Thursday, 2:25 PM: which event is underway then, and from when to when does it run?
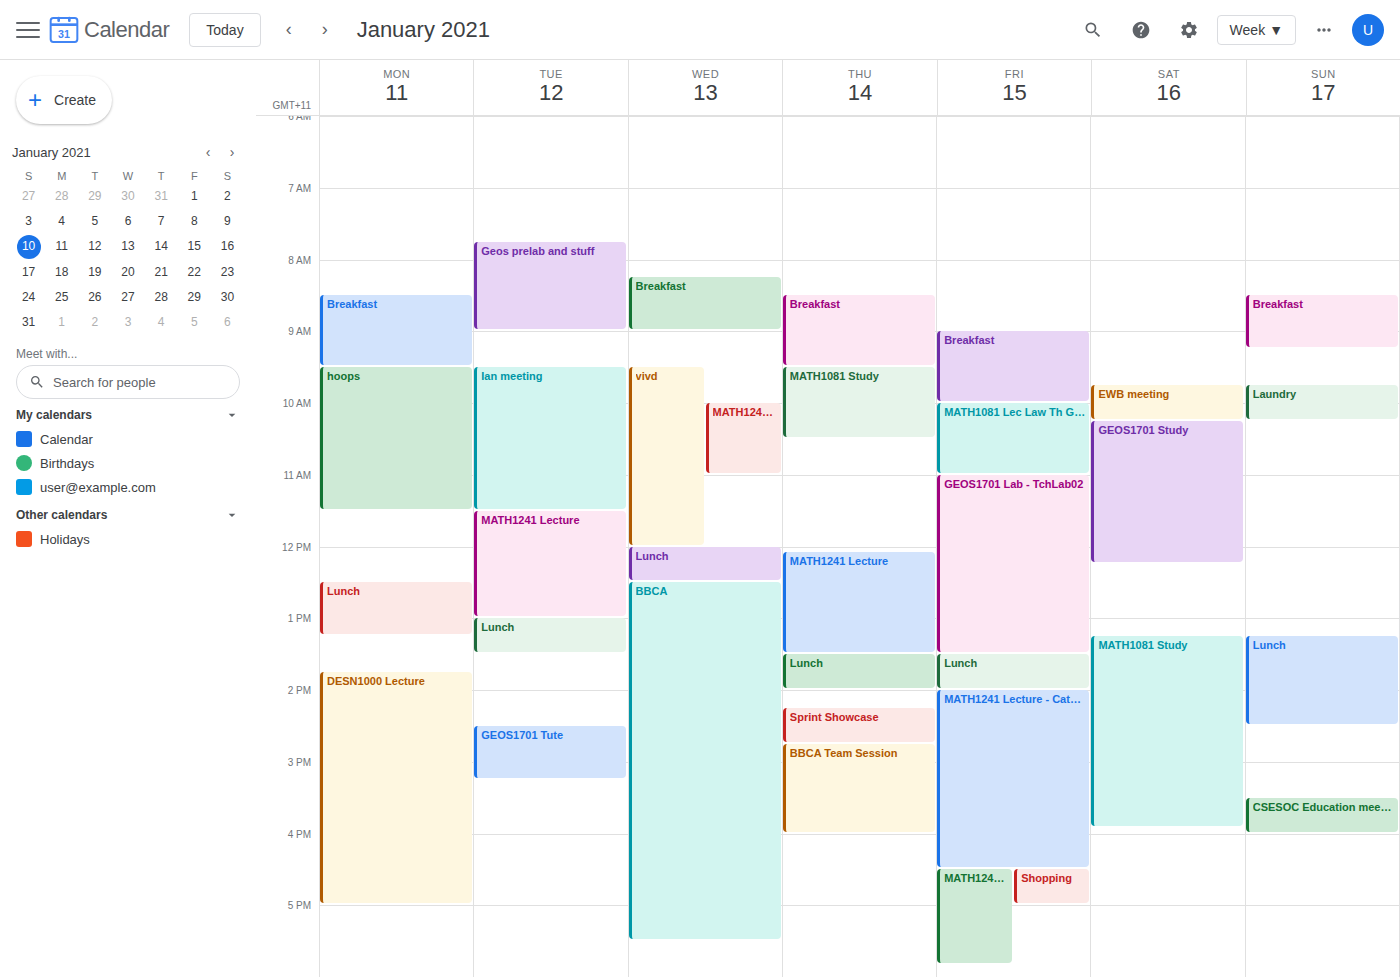
"Sprint Showcase", 2:15 PM to 2:45 PM